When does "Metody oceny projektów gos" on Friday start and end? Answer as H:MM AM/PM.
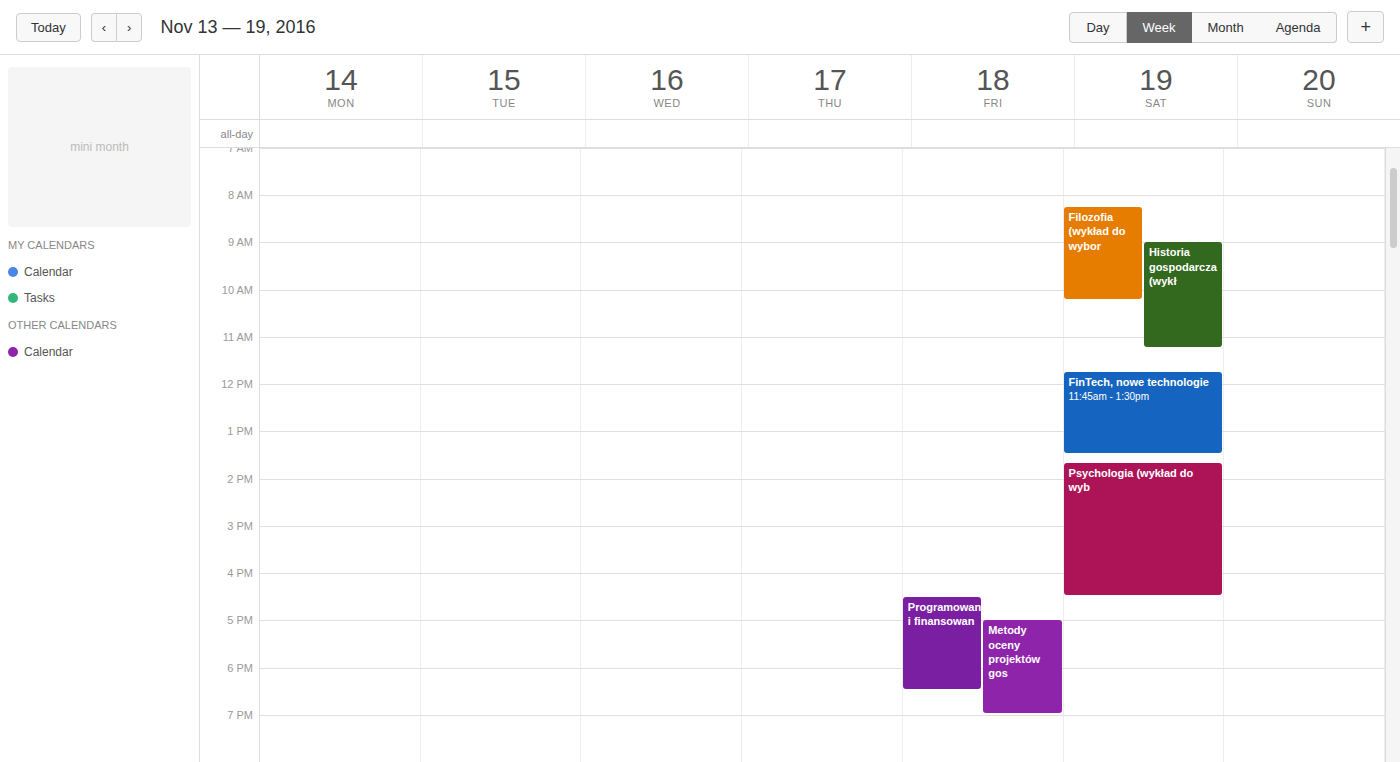
5:00 PM to 7:00 PM